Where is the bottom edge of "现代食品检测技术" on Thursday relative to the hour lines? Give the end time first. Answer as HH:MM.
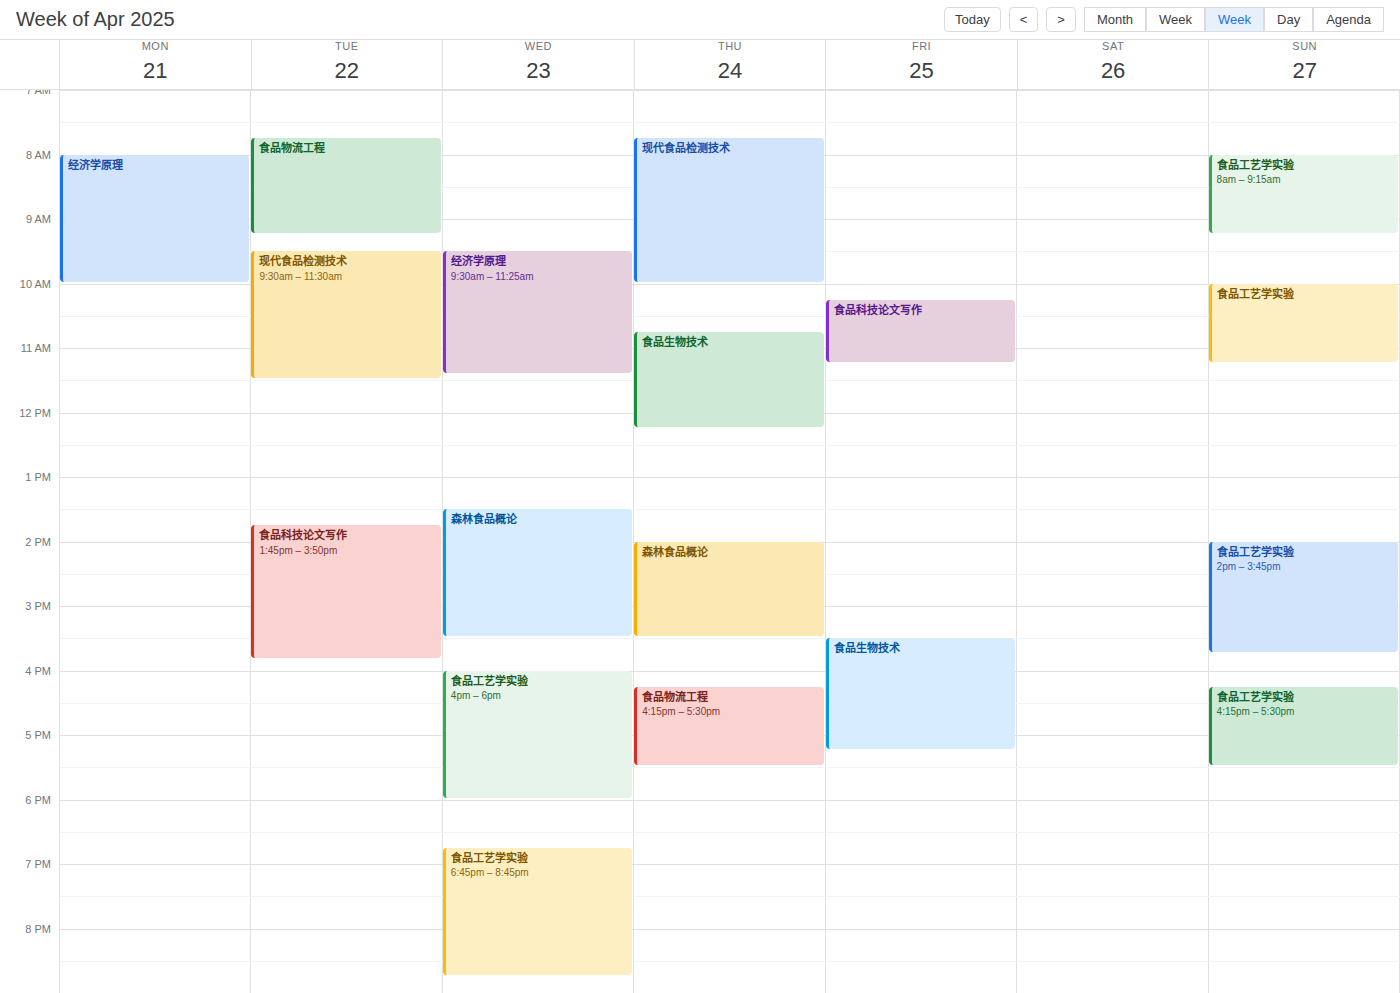
10:00 -- exactly on the 10:00 line.